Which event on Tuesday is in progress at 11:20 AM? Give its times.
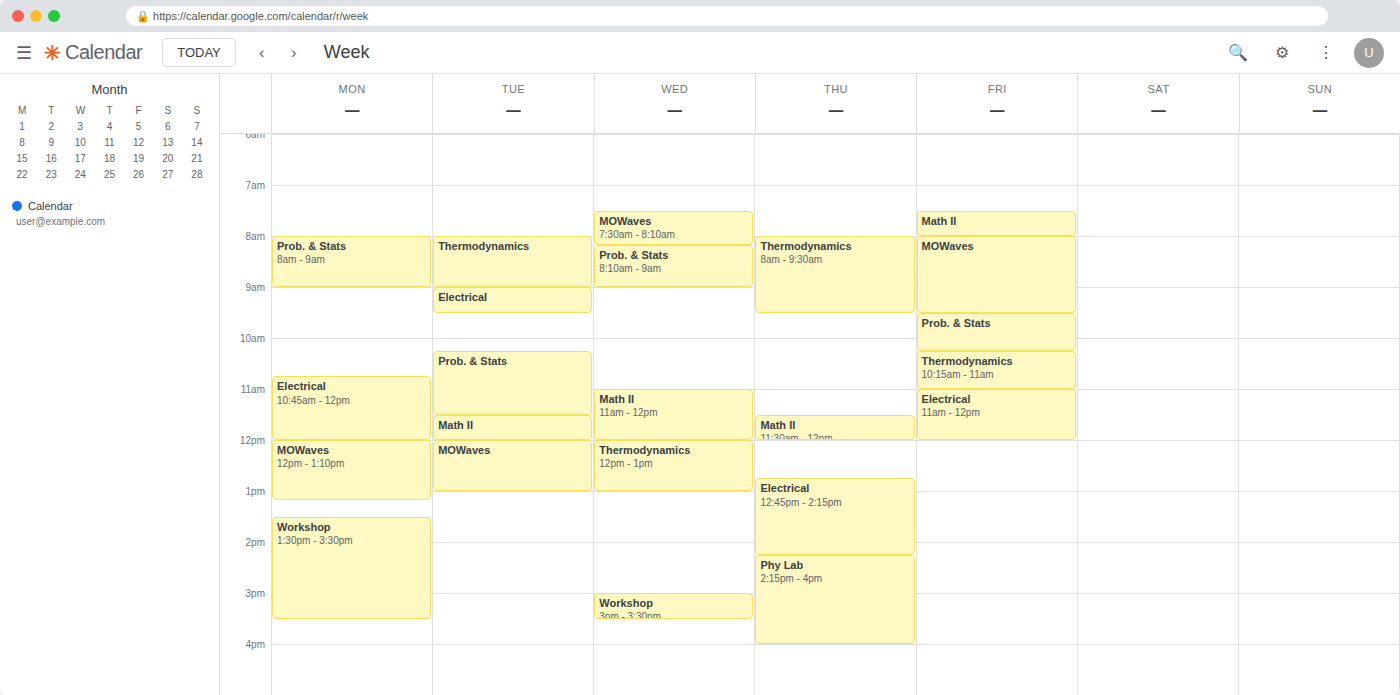
"Prob. & Stats", 10:15 AM to 11:30 AM